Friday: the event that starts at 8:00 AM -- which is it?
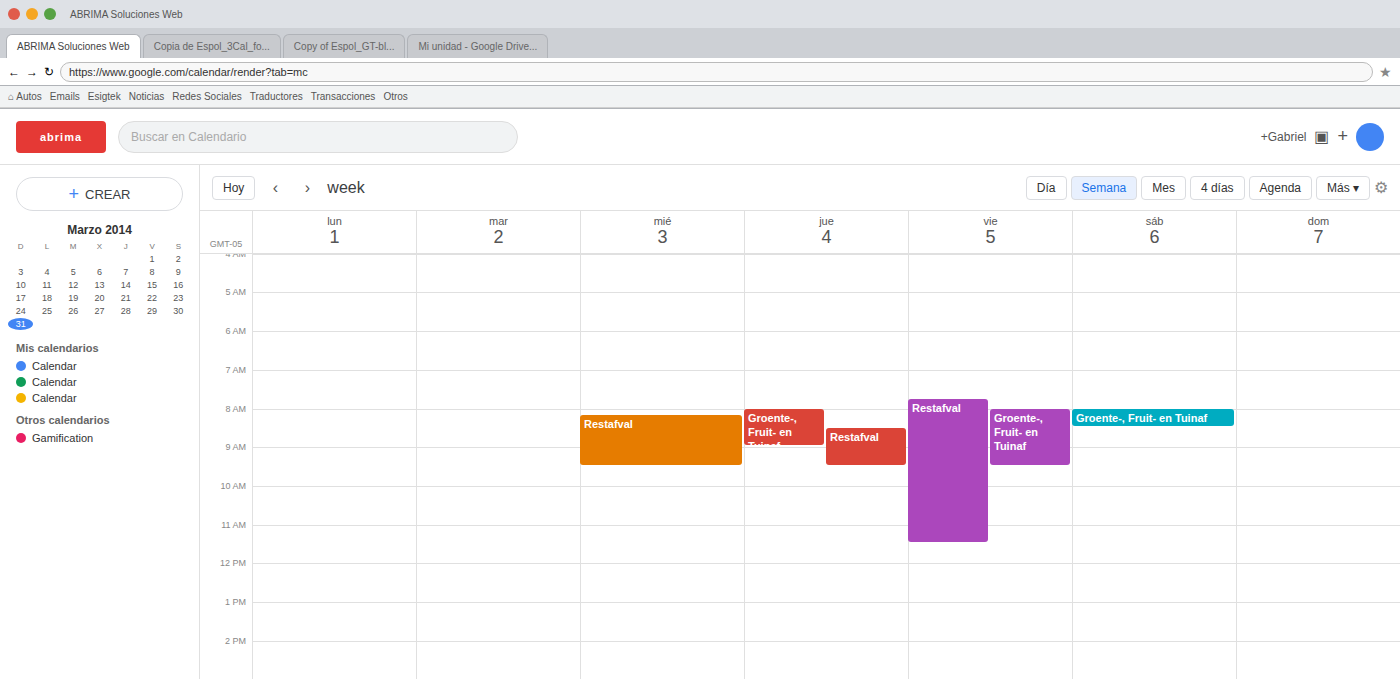
"Groente-, Fruit- en Tuinaf"